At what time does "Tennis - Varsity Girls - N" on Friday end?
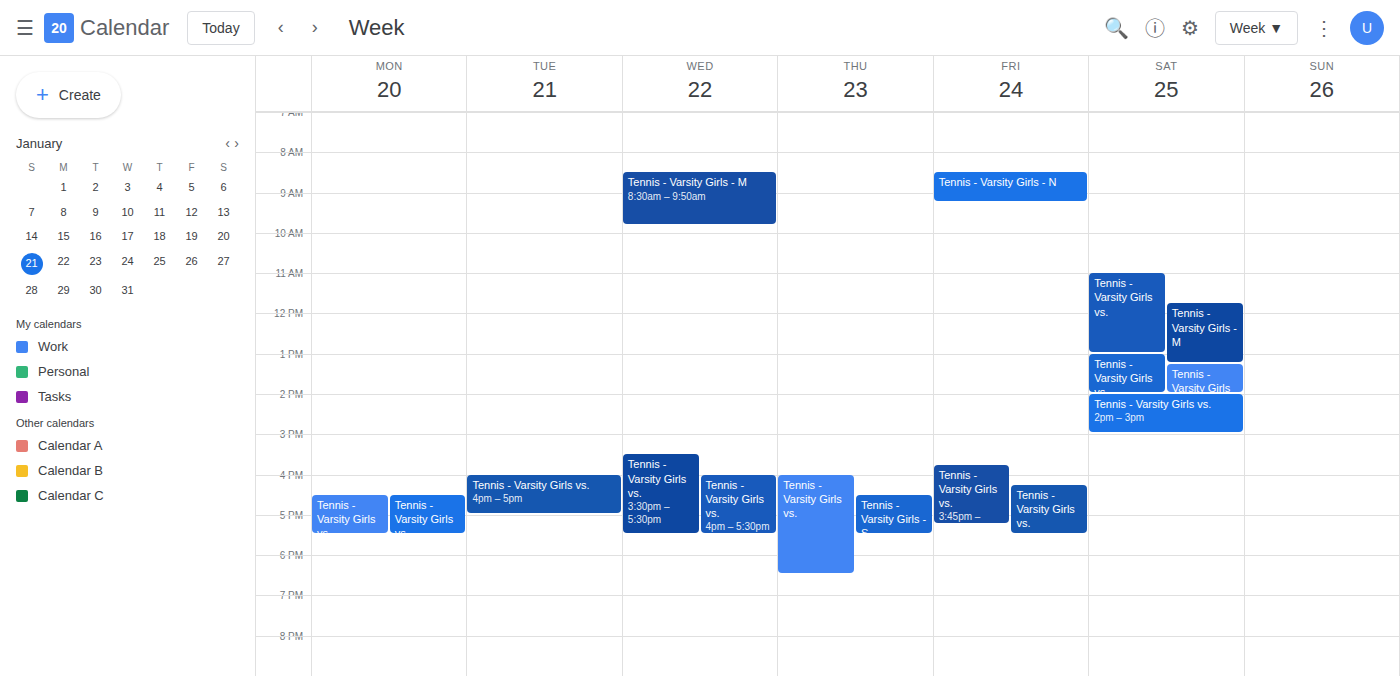
9:15 AM